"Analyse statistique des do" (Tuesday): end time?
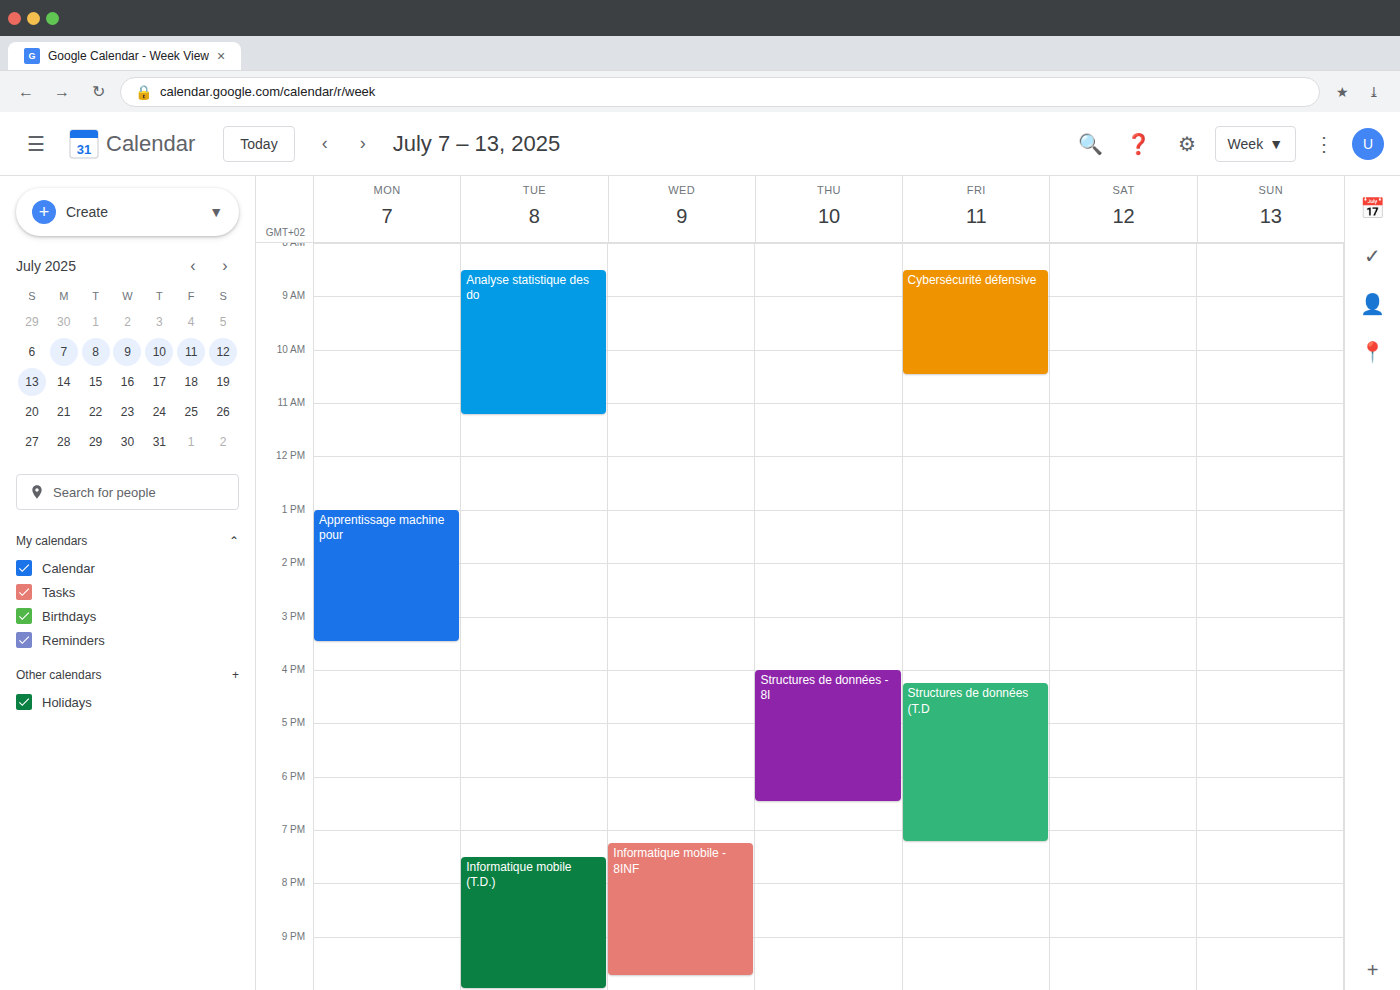
11:15 AM